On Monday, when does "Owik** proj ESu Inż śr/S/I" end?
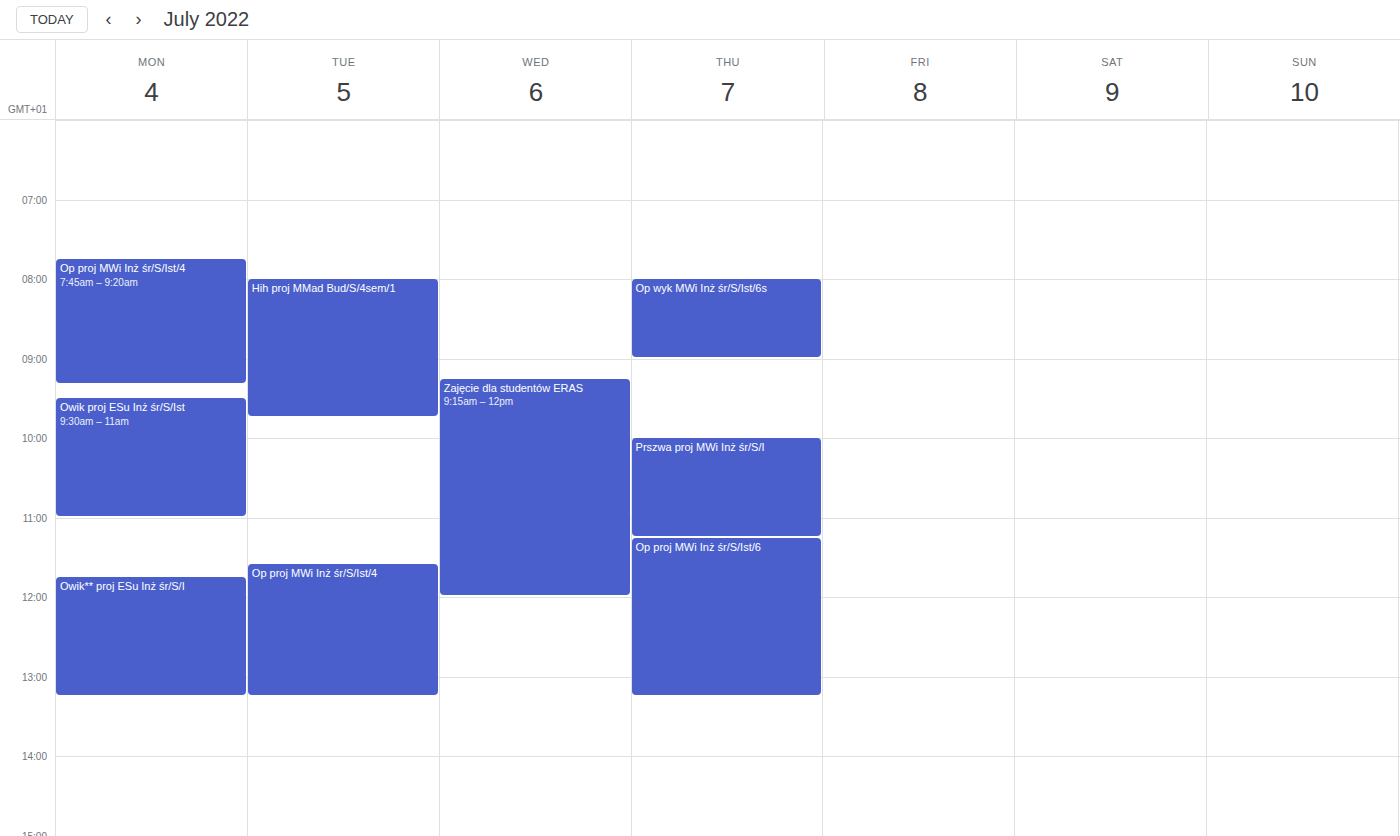
1:15 PM